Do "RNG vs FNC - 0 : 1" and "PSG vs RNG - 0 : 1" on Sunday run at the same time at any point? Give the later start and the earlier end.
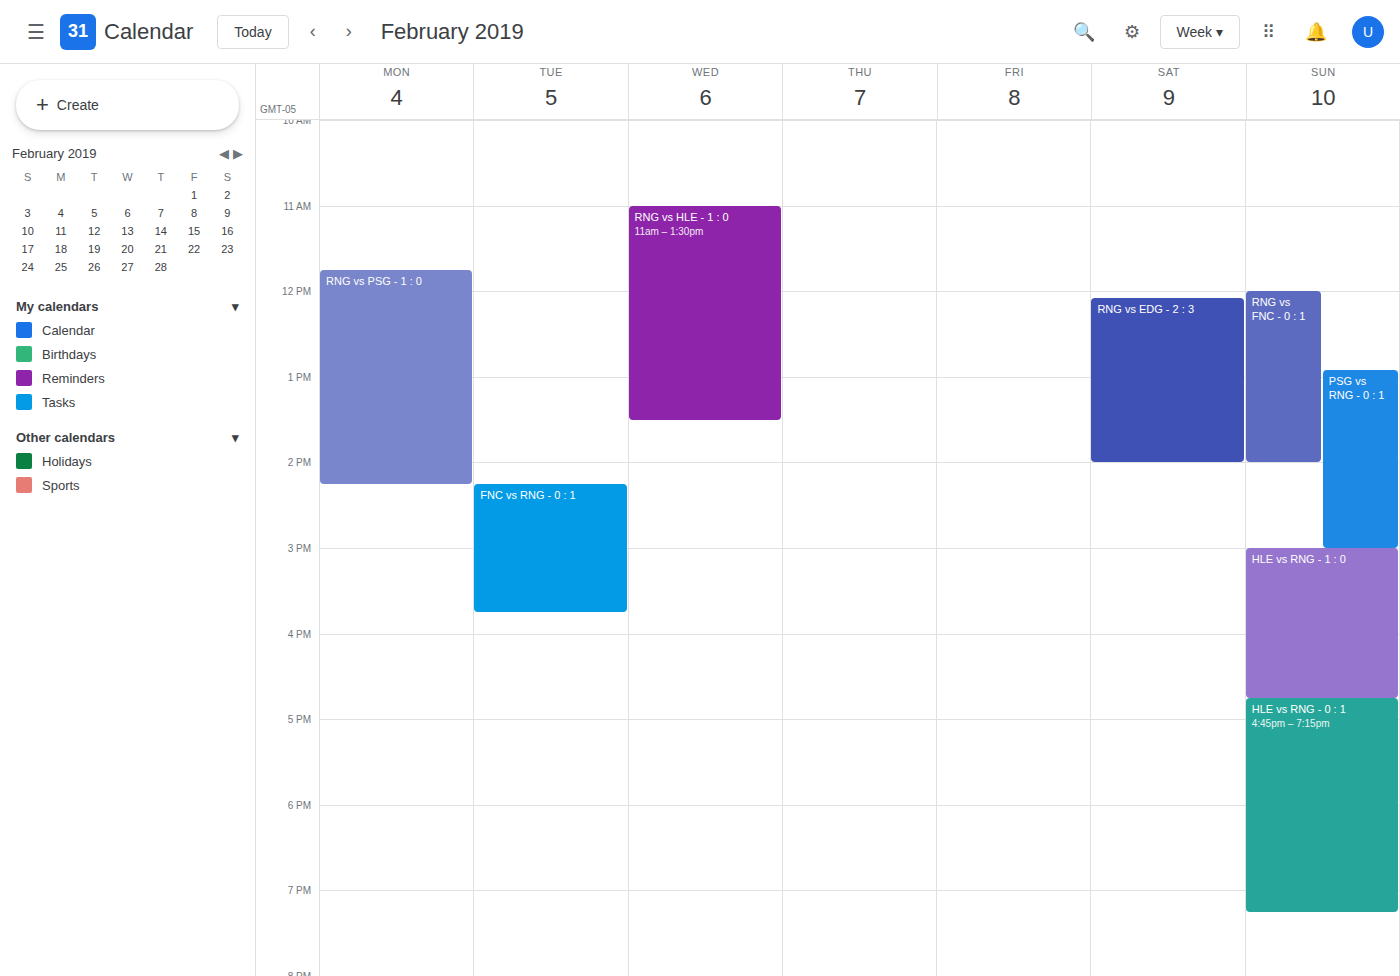
"PSG vs RNG - 0 : 1" starts at 12:55, before "RNG vs FNC - 0 : 1" ends at 14:00 -- they overlap.